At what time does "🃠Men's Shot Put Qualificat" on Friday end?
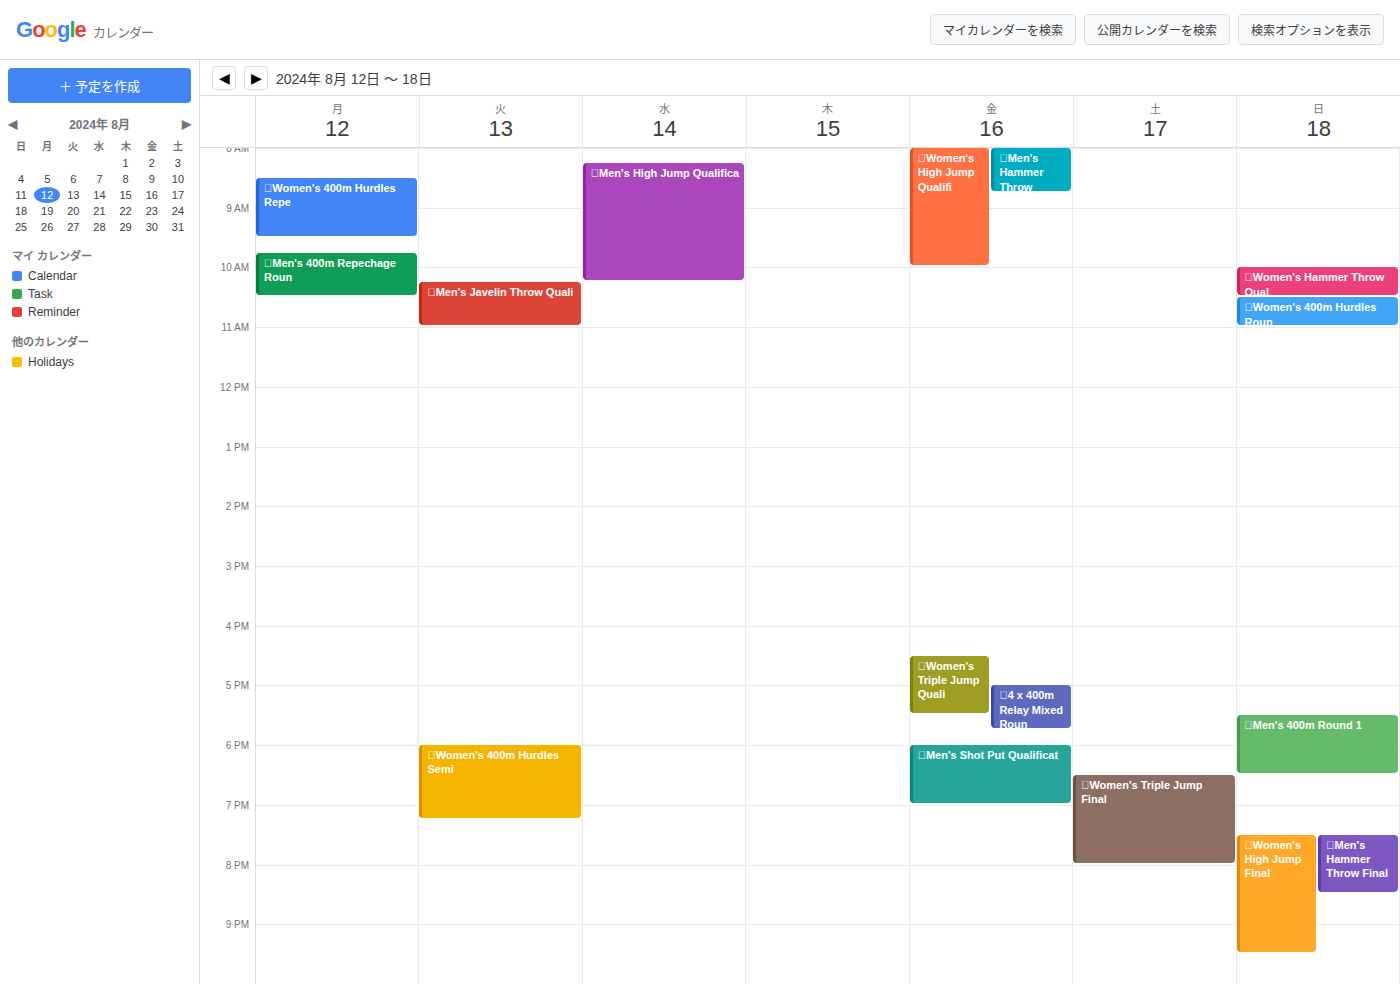
19:00